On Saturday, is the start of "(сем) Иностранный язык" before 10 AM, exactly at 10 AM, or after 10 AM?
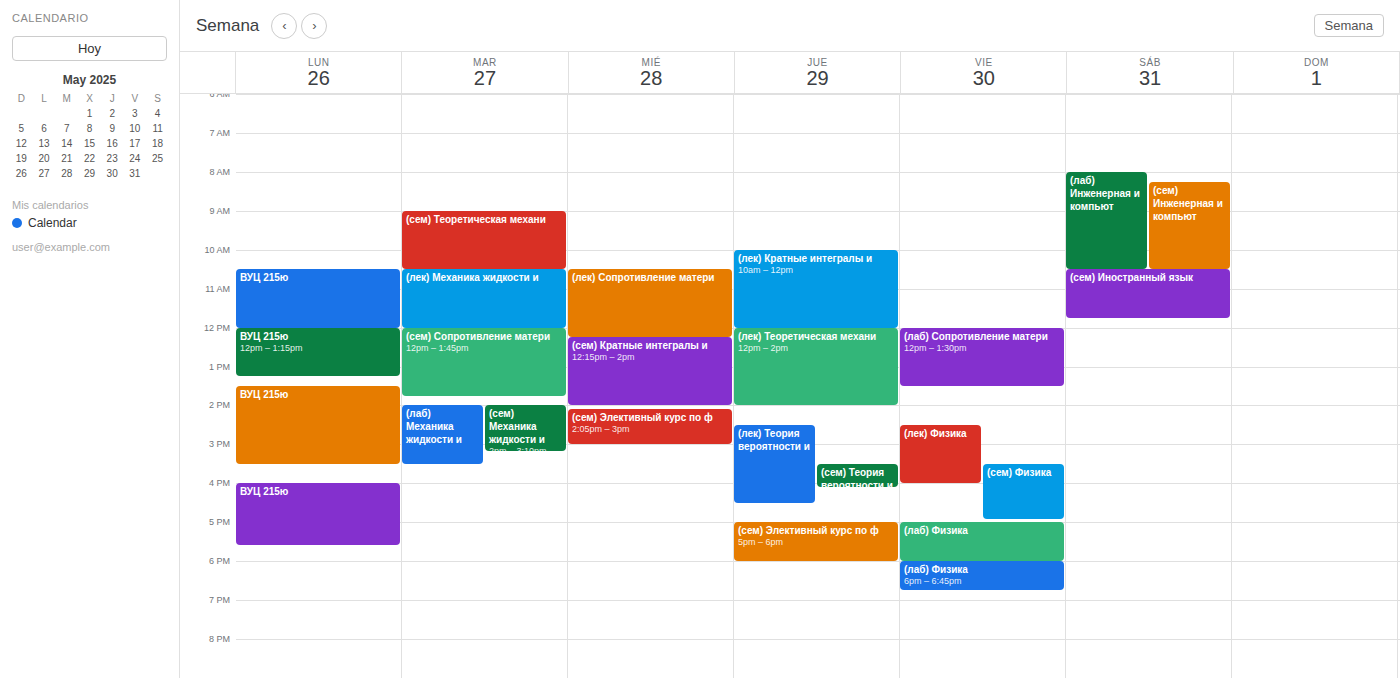
10:30 AM -- after 10 AM, 30 minutes below the 10 AM line.